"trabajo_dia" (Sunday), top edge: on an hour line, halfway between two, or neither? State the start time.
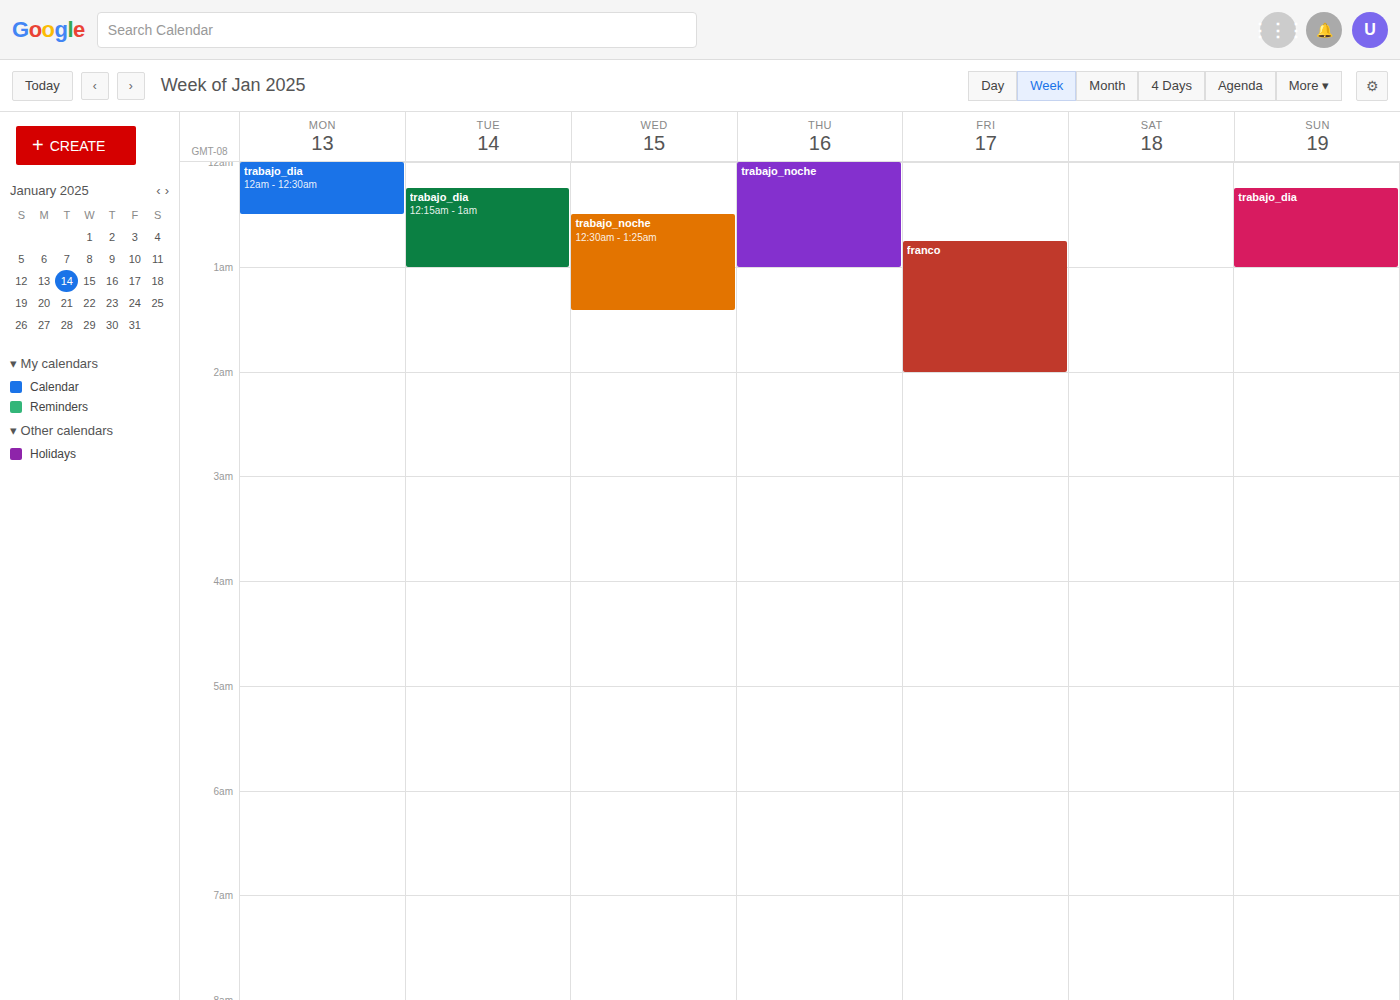
12:15 AM -- neither: a quarter of the way from the 12 AM line to the 1 AM line.